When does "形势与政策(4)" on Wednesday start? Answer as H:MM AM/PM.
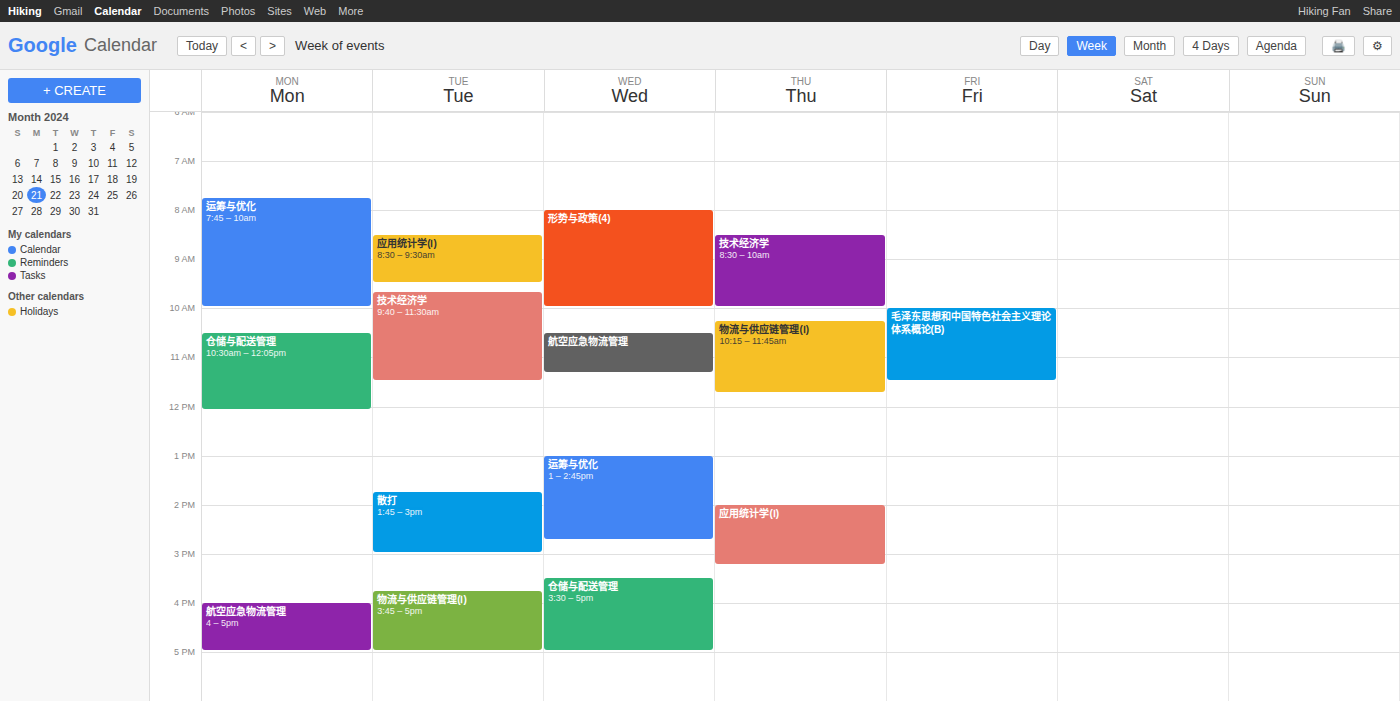
8:00 AM